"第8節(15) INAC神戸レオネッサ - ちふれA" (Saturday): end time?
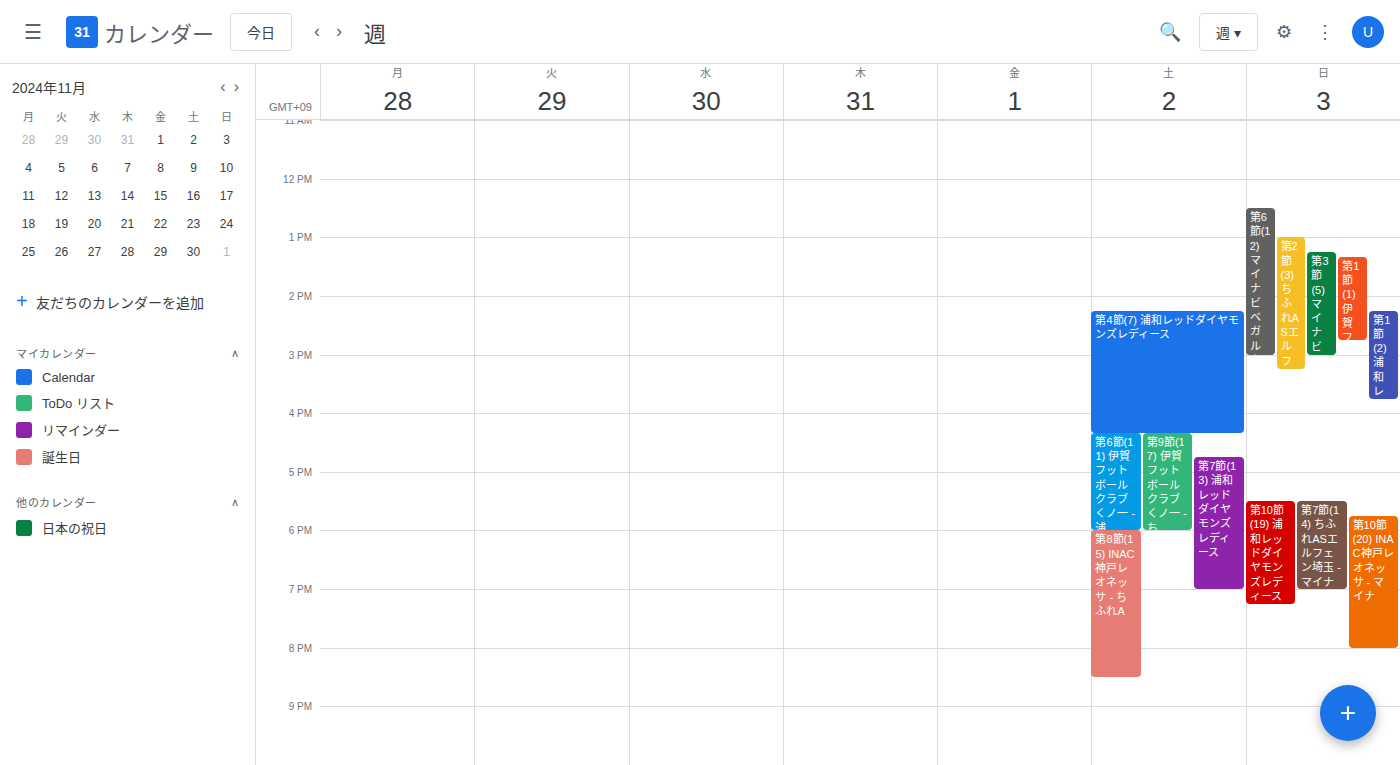
8:30 PM